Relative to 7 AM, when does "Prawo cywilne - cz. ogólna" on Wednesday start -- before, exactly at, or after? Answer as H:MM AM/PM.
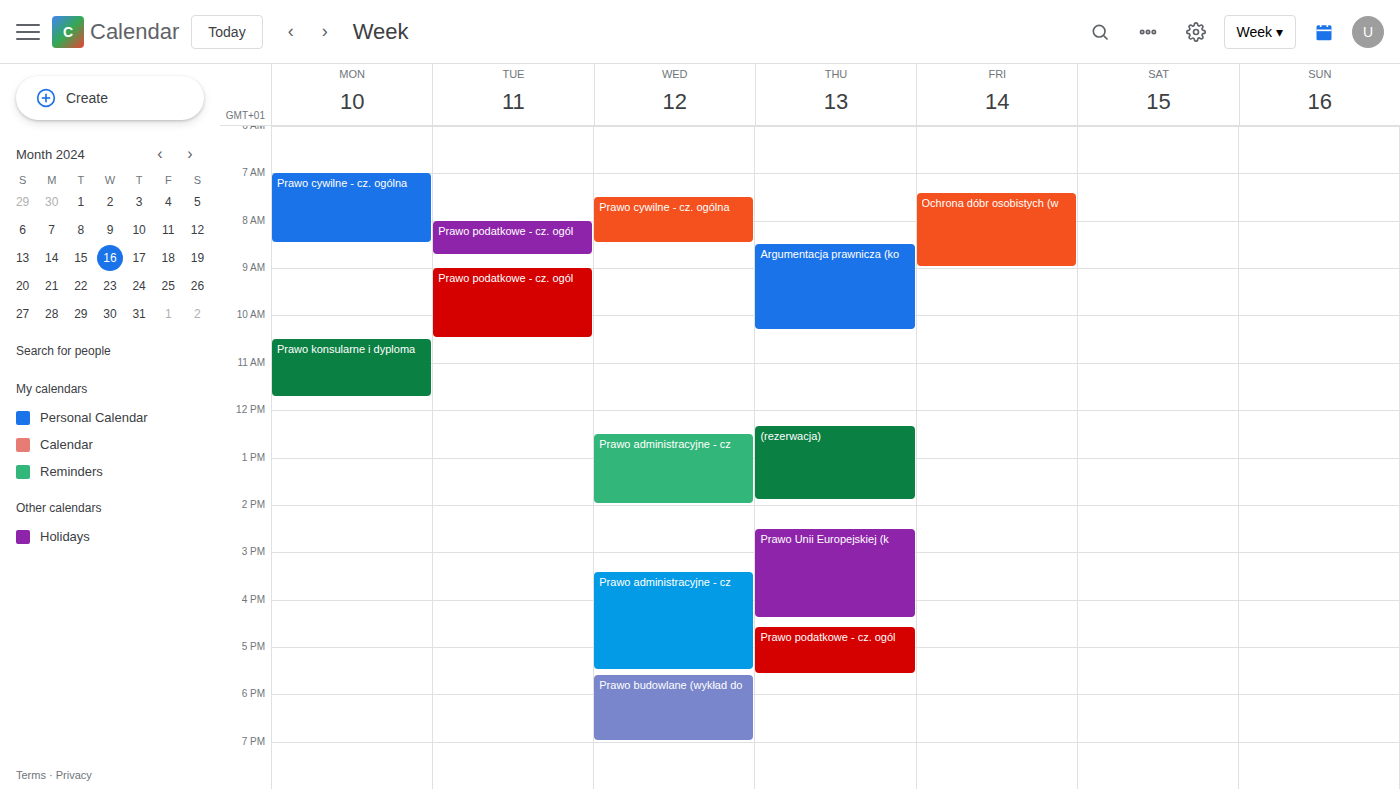
7:30 AM -- after 7 AM, 30 minutes below the 7 AM line.